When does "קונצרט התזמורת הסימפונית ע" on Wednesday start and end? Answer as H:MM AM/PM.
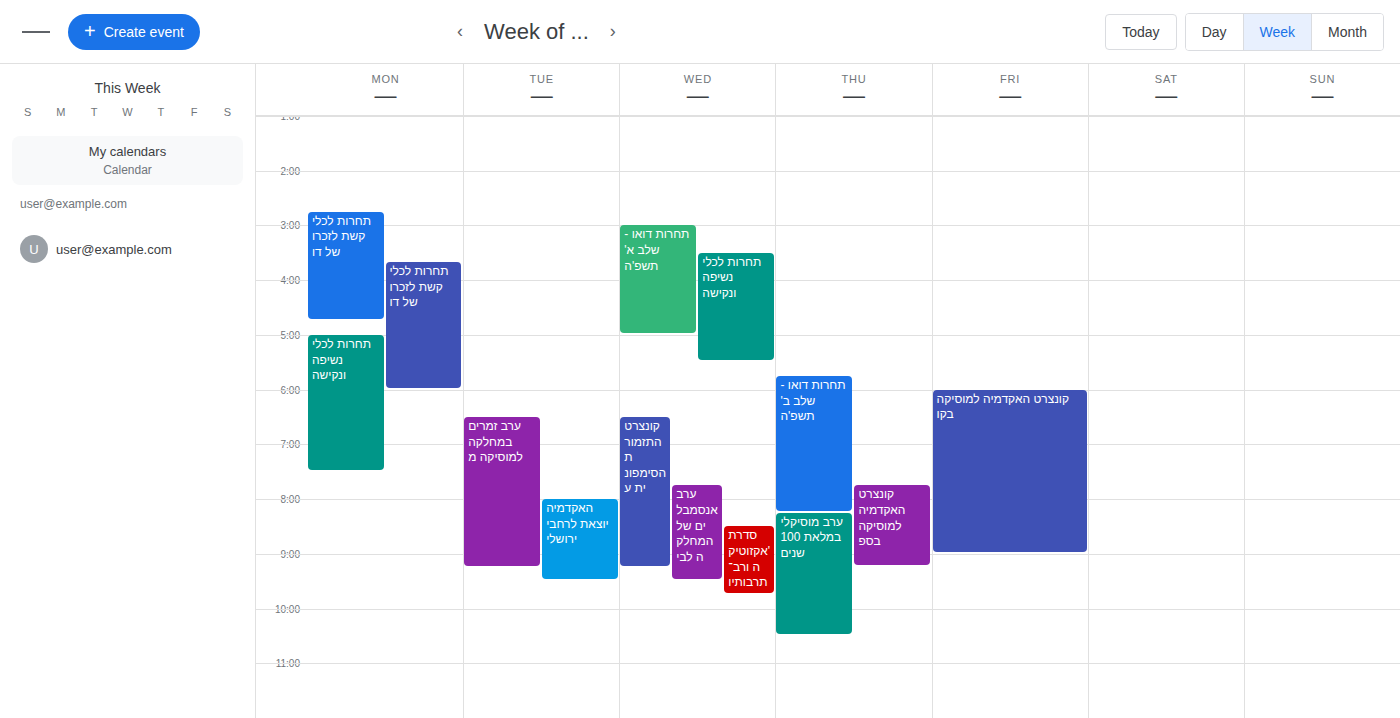
6:30 PM to 9:15 PM